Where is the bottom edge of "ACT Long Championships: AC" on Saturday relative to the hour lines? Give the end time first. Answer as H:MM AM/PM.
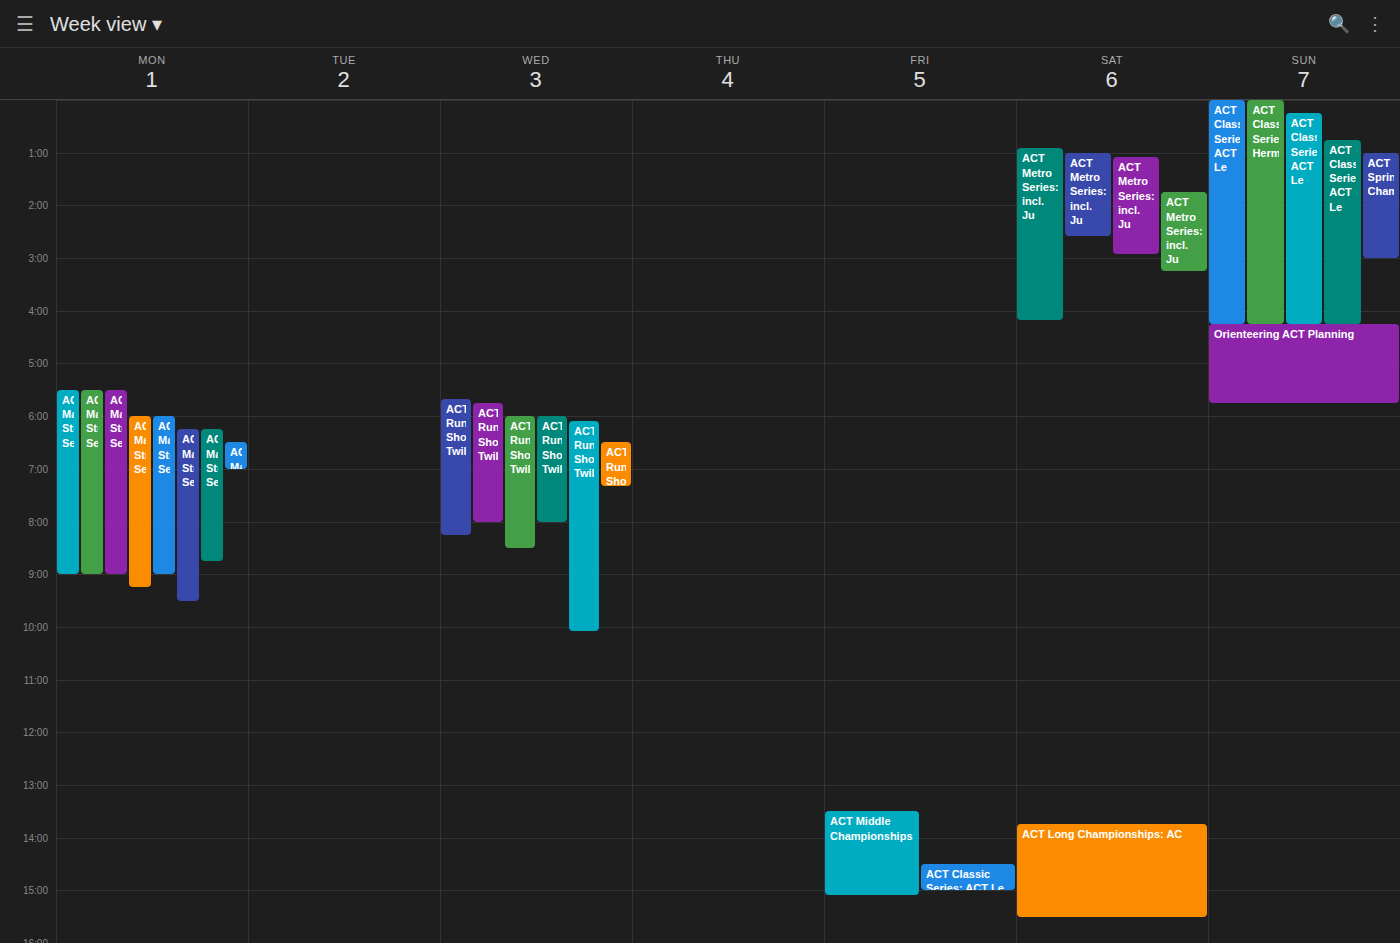
3:30 PM -- halfway between the 3 PM and 4 PM lines.